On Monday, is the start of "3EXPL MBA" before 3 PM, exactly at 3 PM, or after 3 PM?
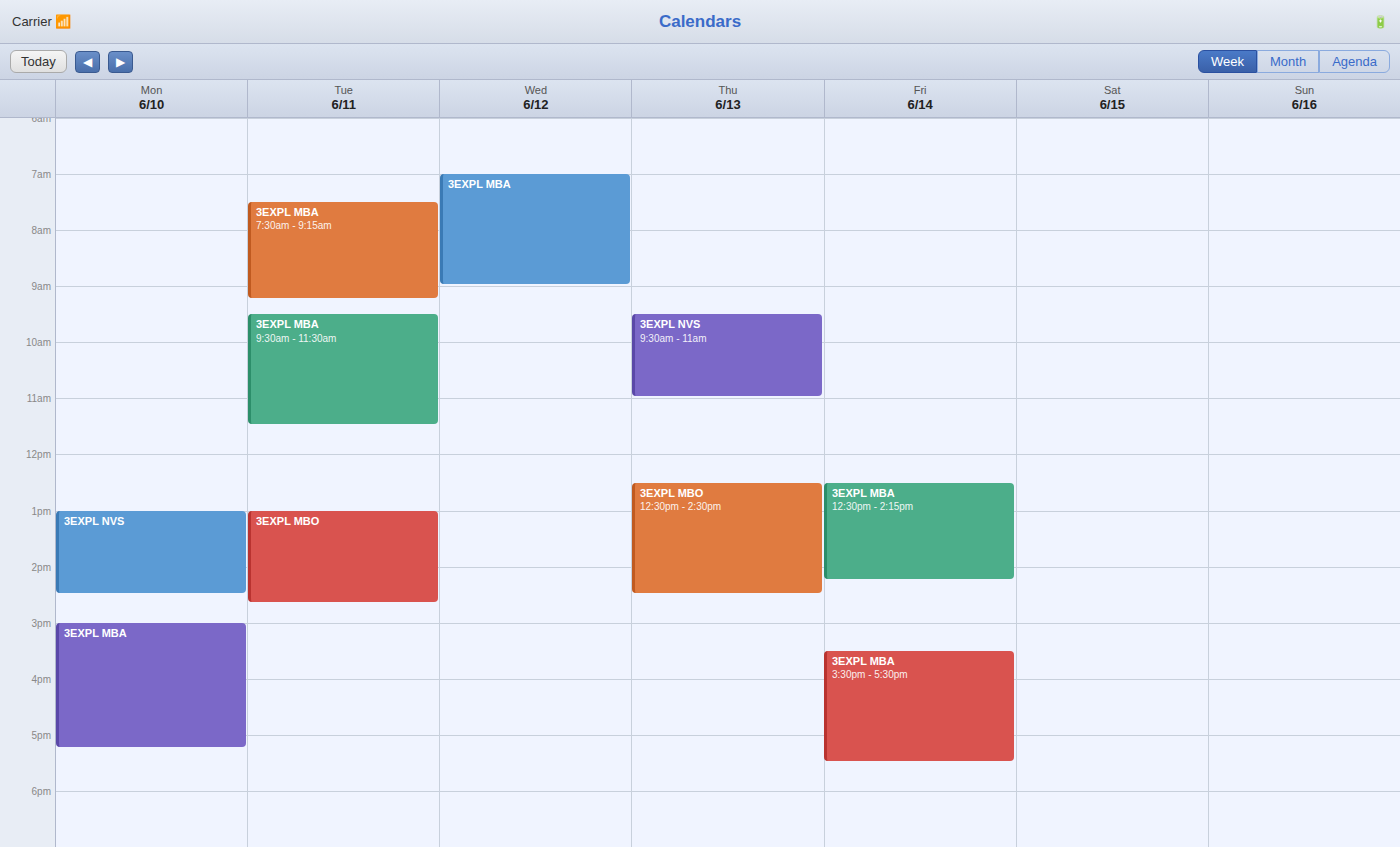
3:00 PM -- exactly at 3 PM, on the 3 PM line.